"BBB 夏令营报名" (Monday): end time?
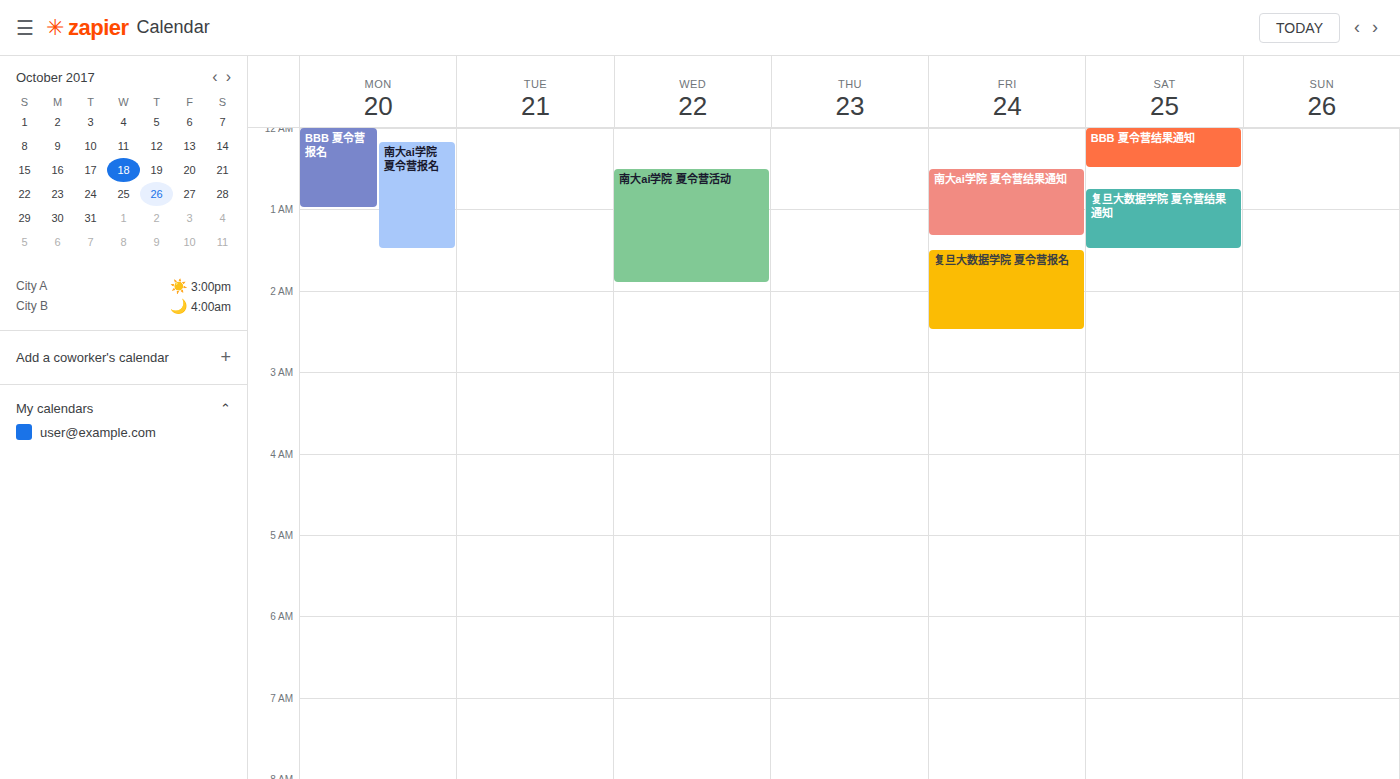
1:00 AM